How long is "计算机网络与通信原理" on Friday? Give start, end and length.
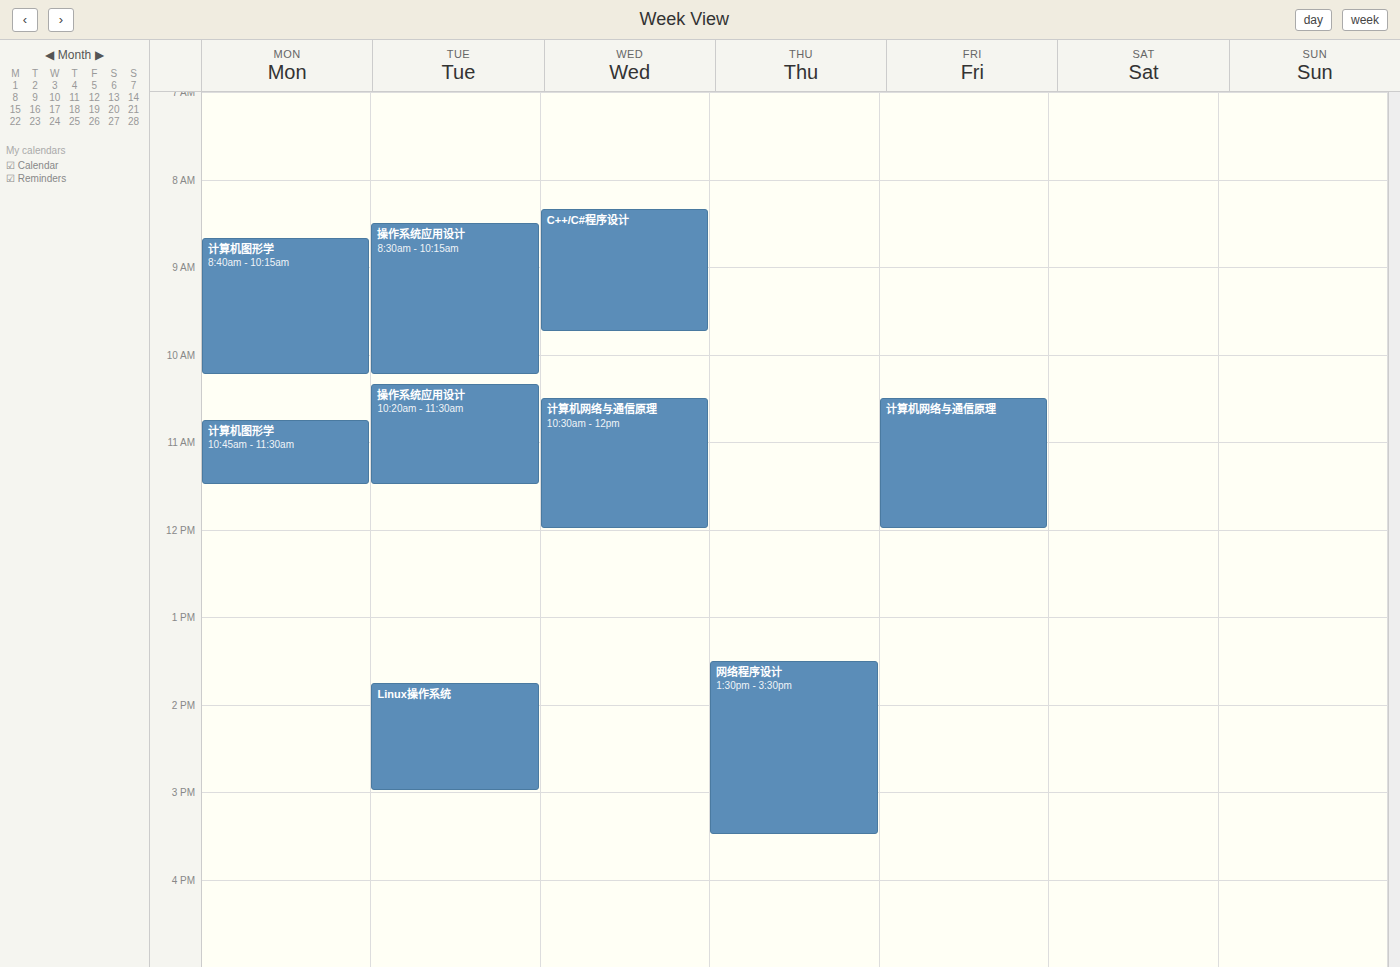
10:30 AM to 12:00 PM, 1 hour 30 minutes